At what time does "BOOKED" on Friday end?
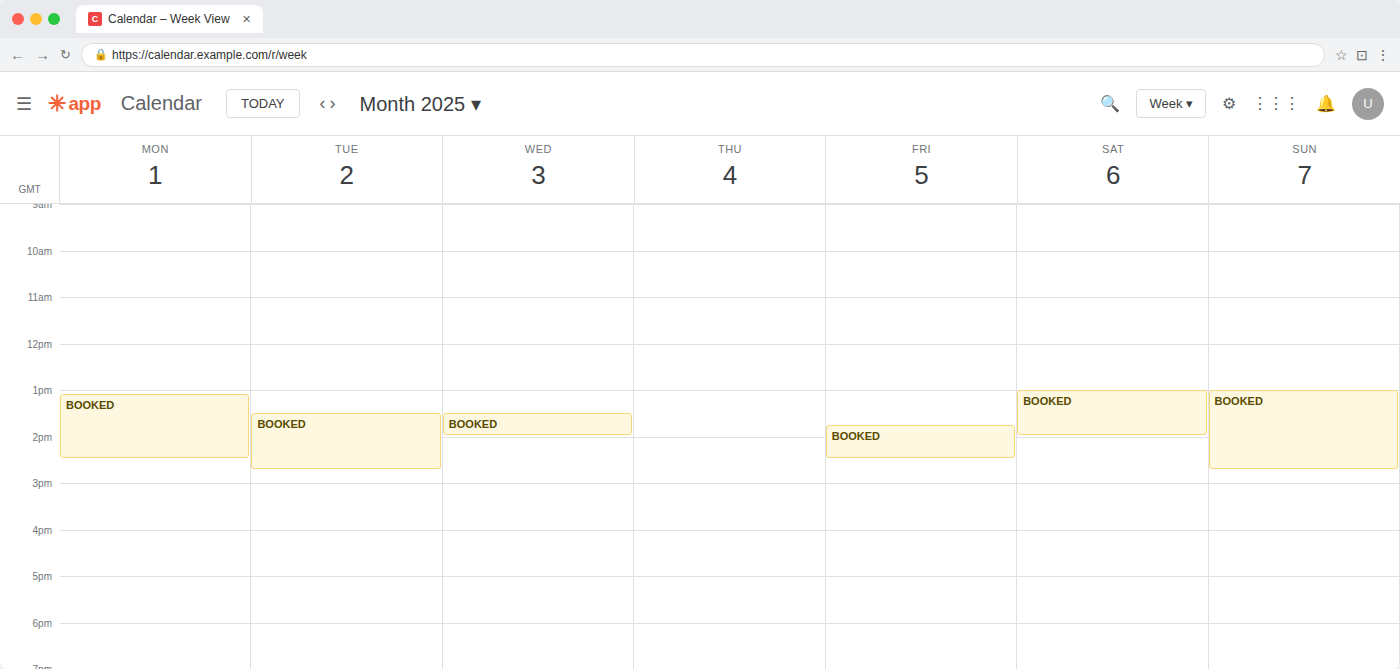
2:30 PM